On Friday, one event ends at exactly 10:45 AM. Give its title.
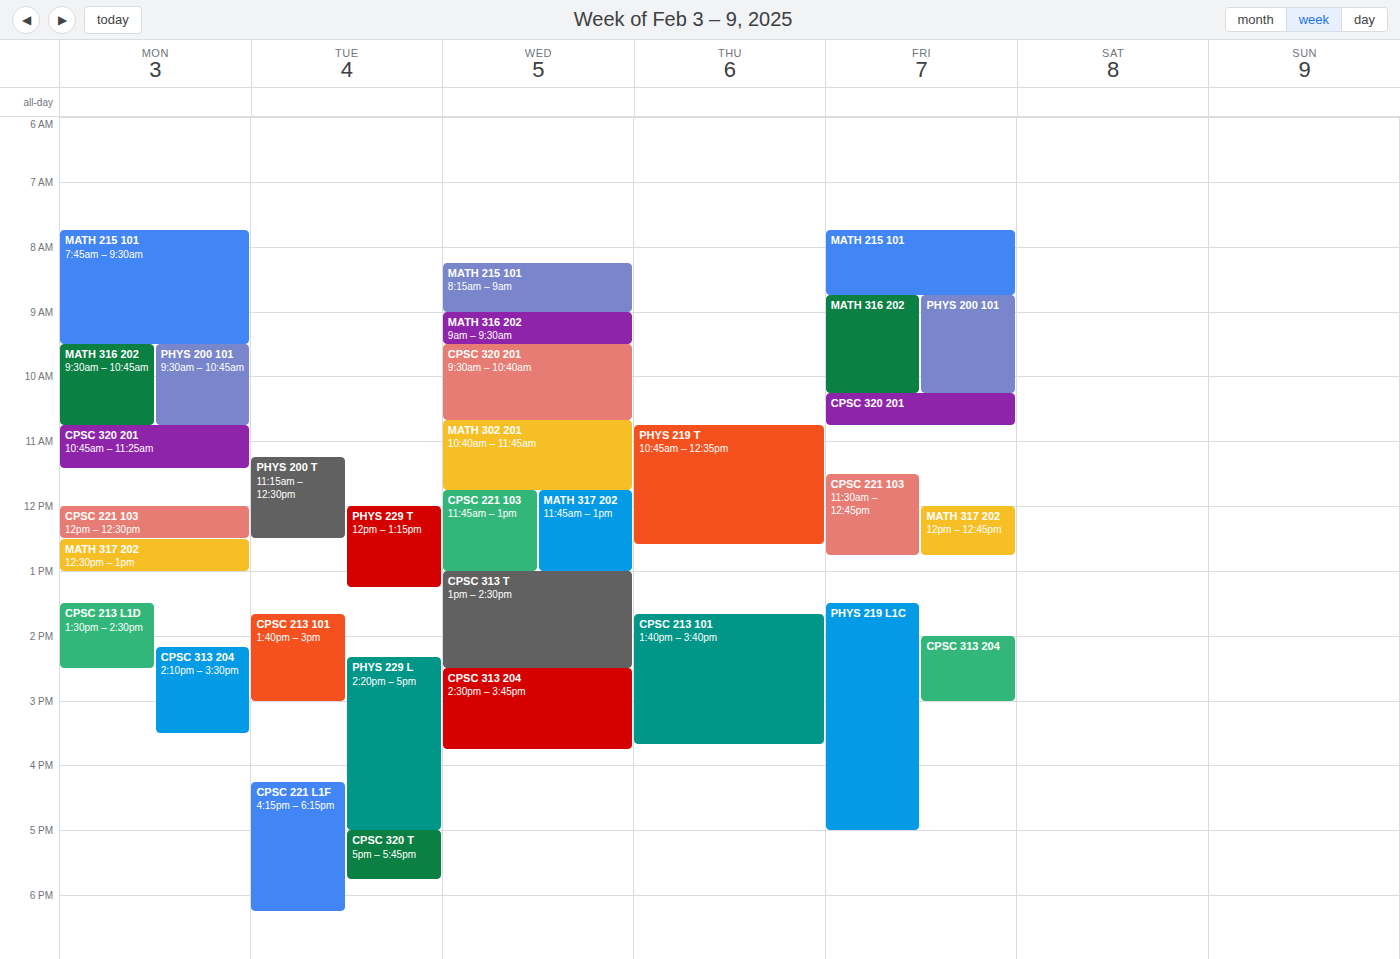
"CPSC 320 201"